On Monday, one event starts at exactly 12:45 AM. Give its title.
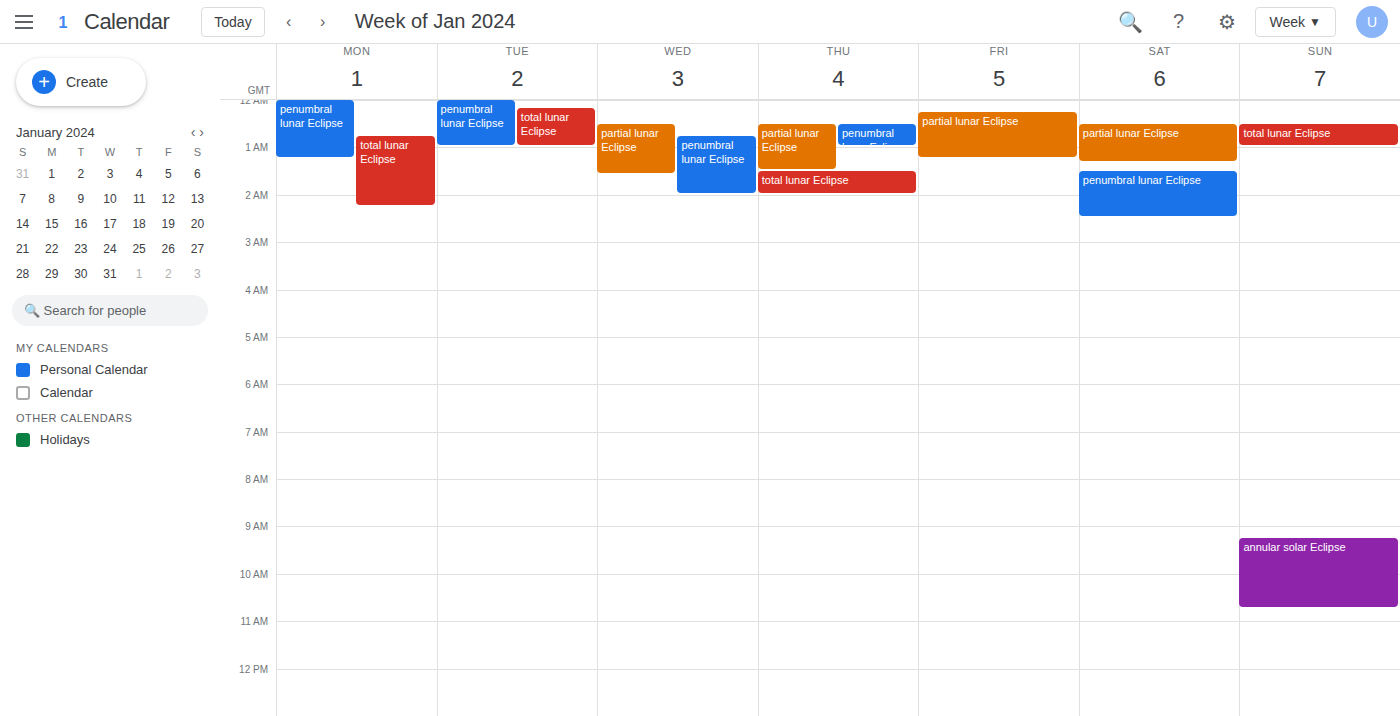
"total lunar Eclipse"